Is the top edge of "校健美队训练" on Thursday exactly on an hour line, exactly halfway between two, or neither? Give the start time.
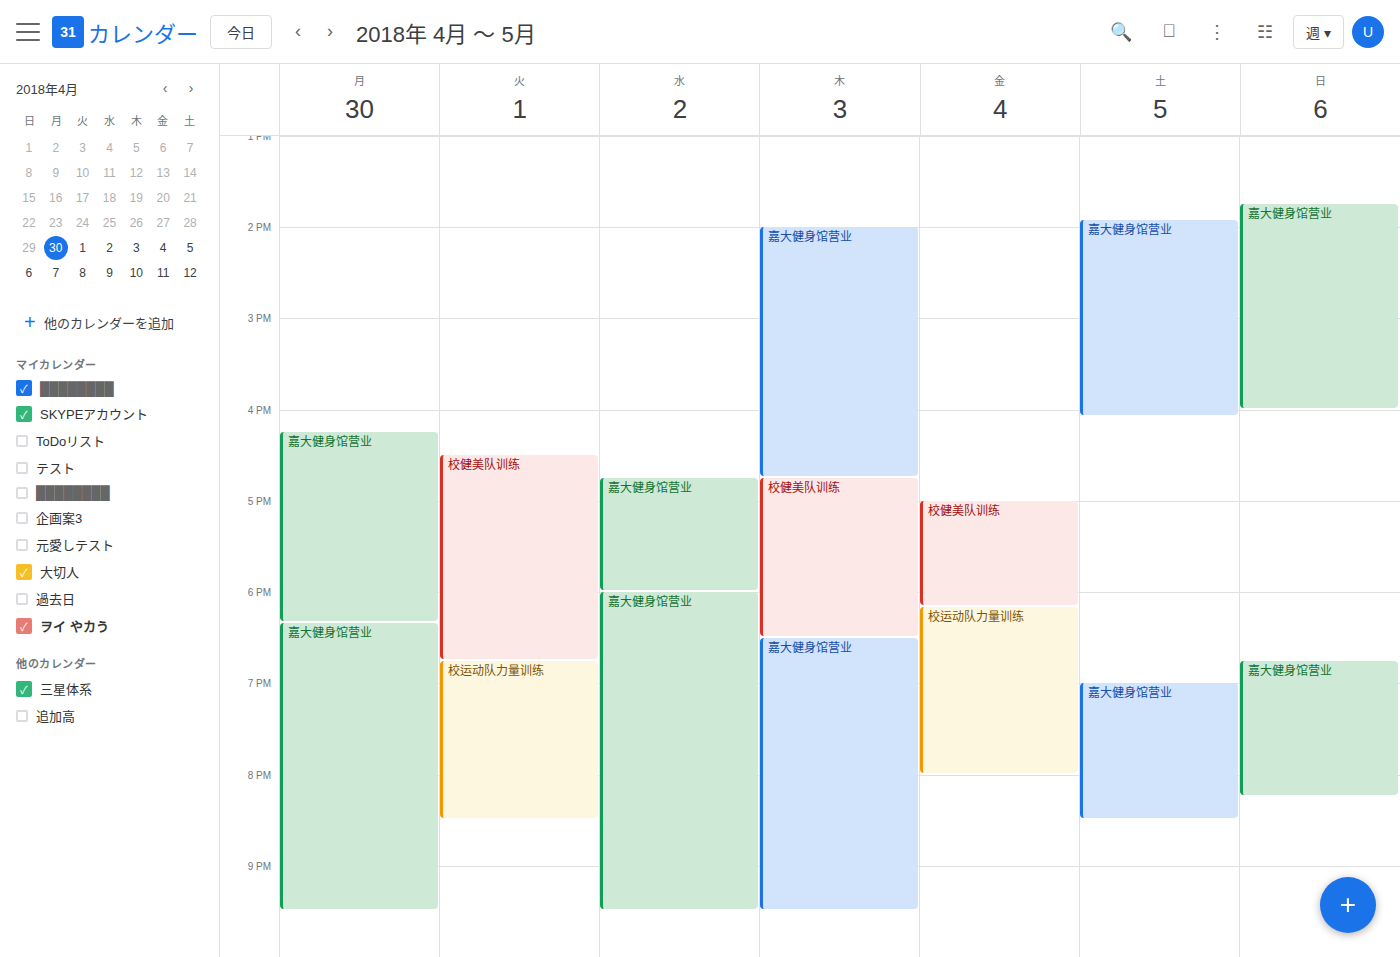
4:45 PM -- neither: three quarters of the way from the 4 PM line to the 5 PM line.